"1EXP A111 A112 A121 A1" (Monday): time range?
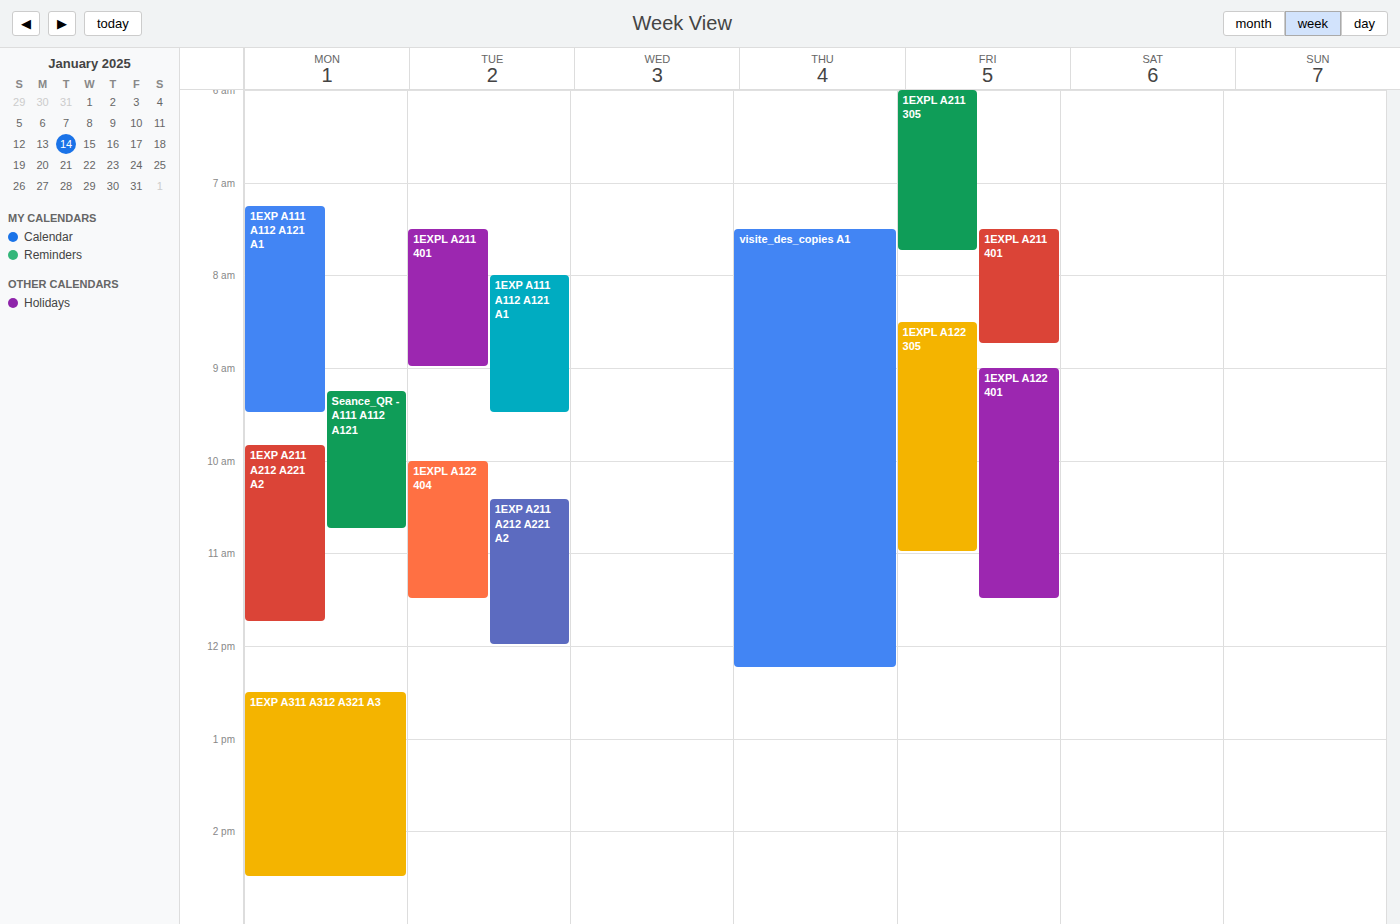
7:15 AM to 9:30 AM